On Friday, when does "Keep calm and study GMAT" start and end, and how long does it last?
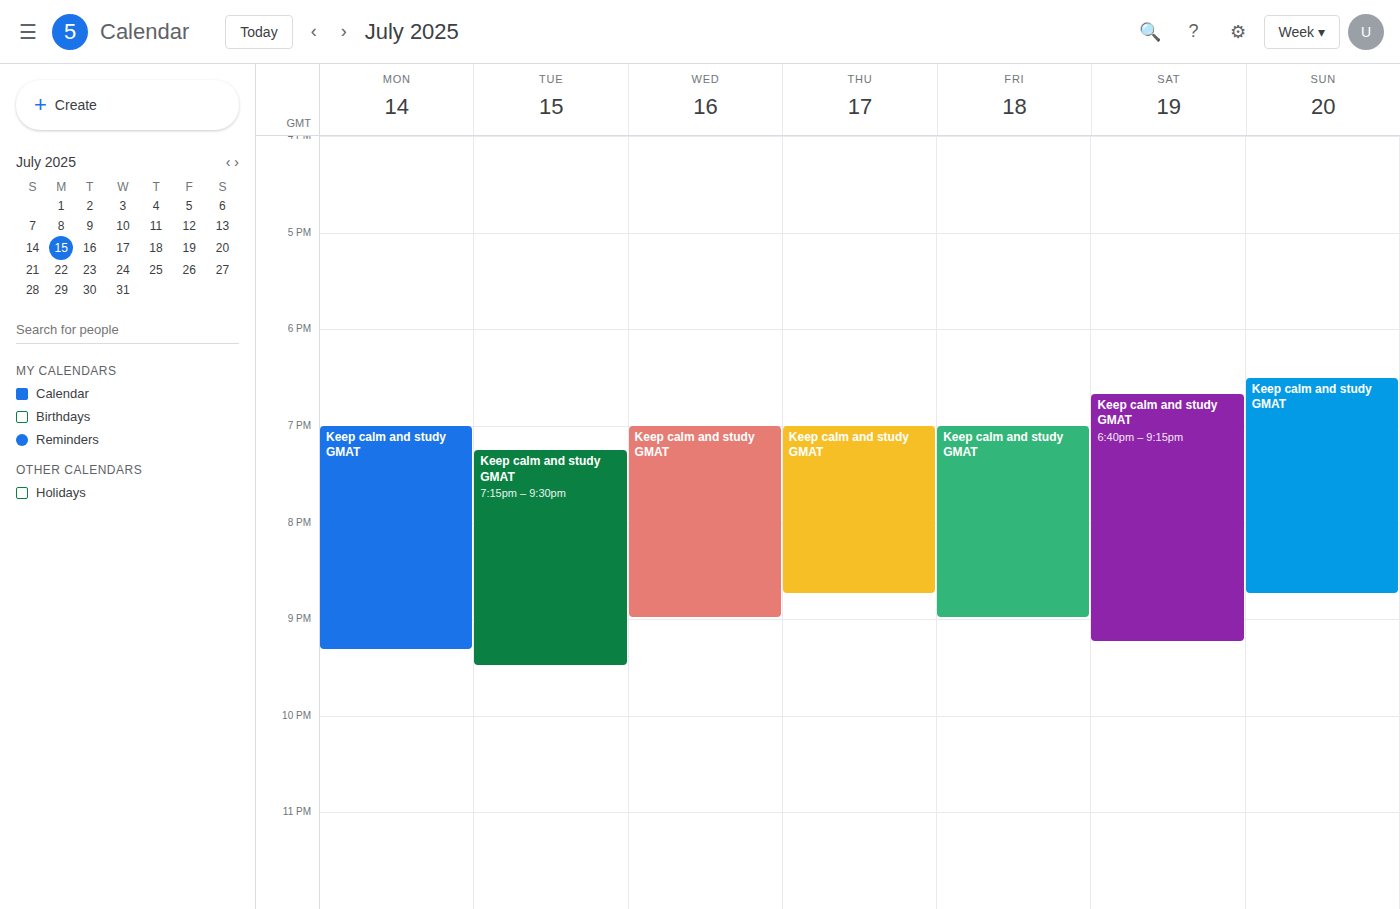
7:00 PM to 9:00 PM, 2 hours